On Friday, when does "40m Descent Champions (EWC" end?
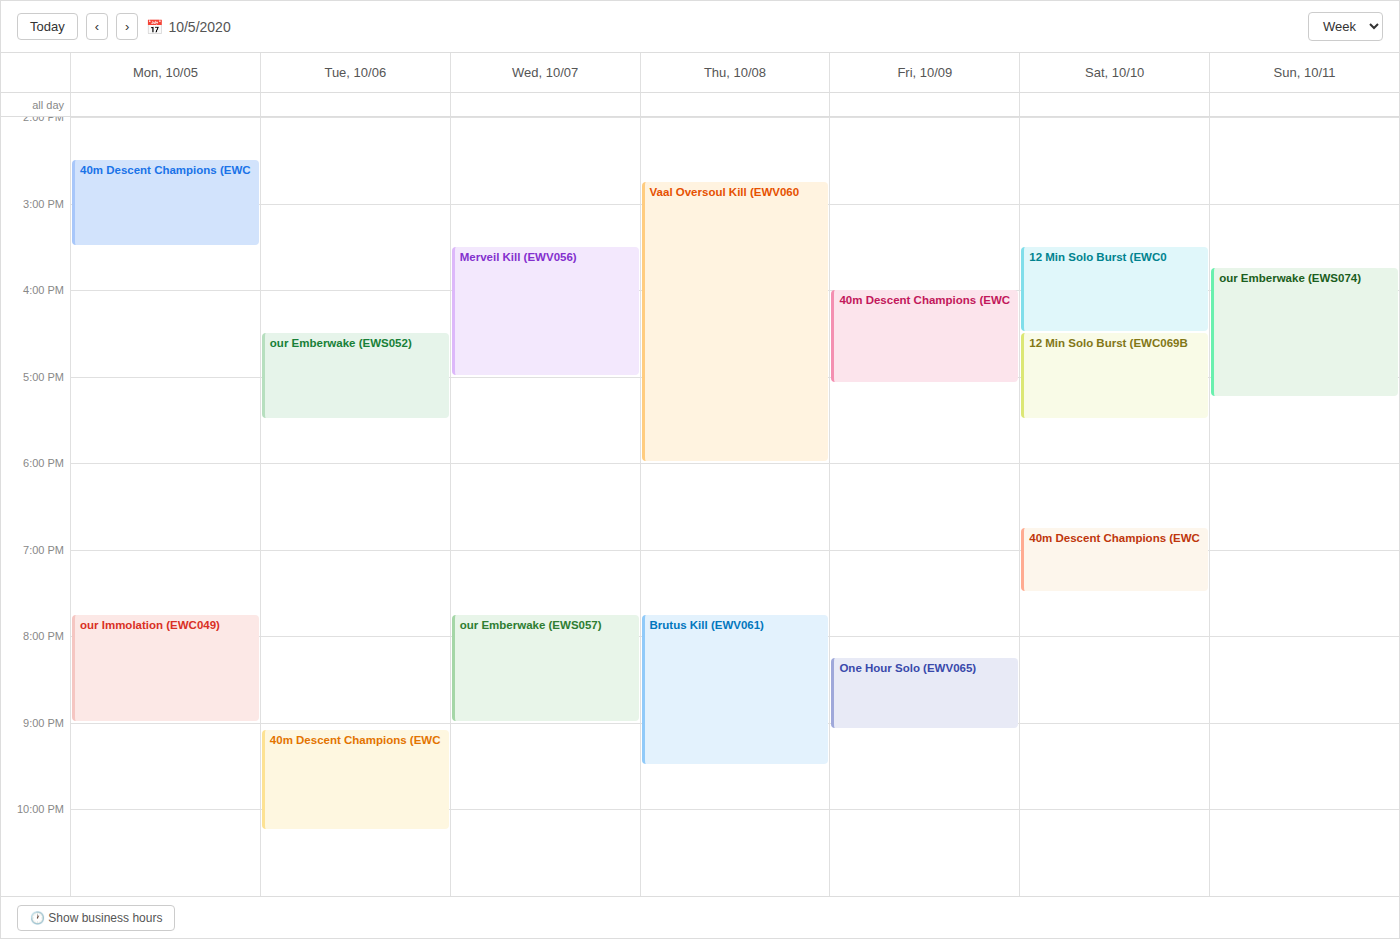
5:05 PM